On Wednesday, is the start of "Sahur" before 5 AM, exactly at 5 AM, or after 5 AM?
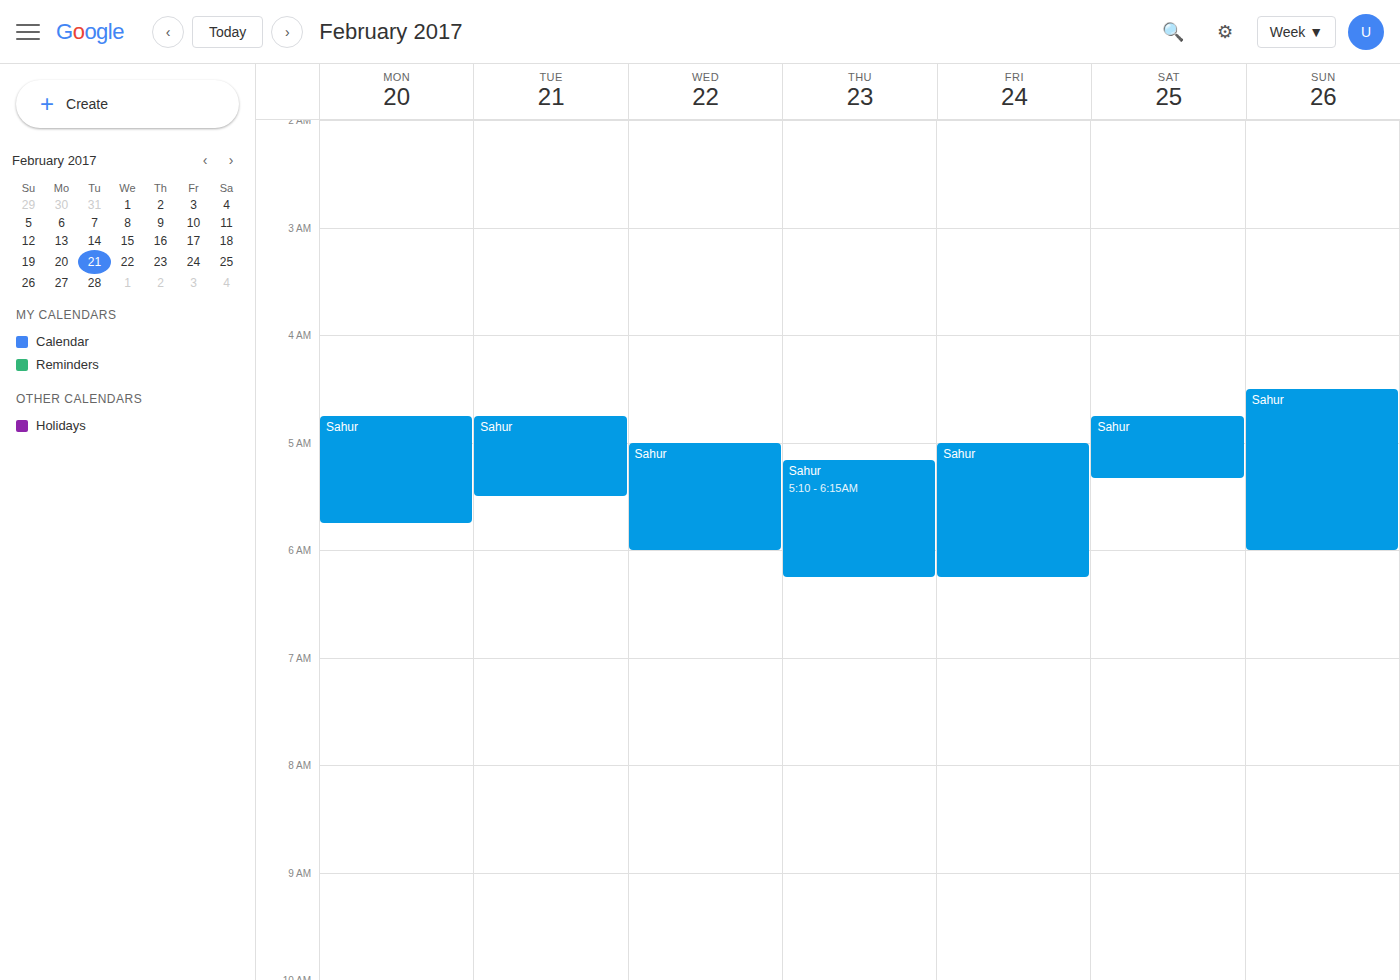
5:00 AM -- exactly at 5 AM, on the 5 AM line.